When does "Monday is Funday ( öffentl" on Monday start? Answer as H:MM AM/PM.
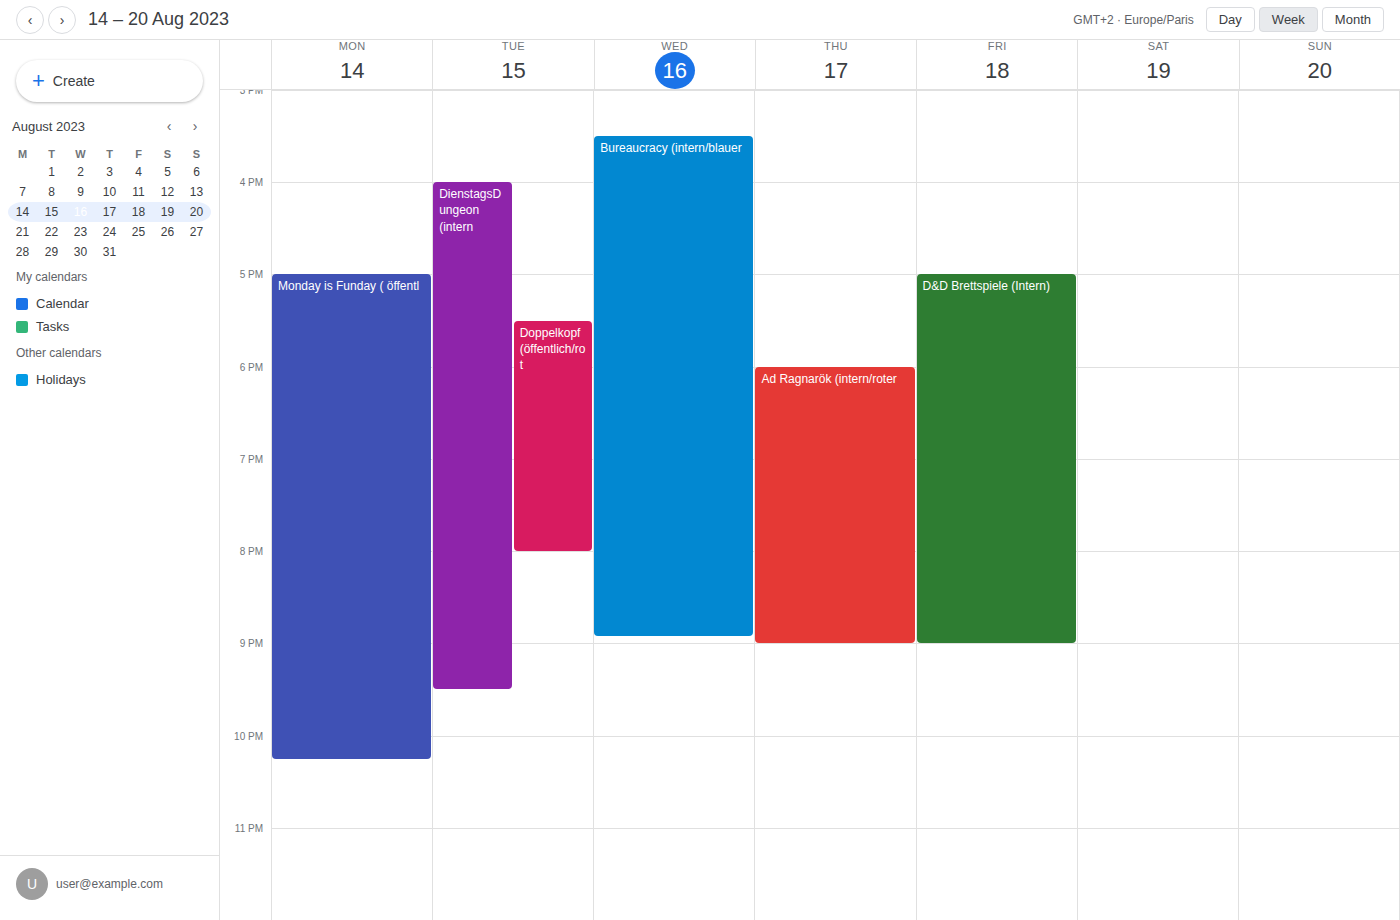
5:00 PM